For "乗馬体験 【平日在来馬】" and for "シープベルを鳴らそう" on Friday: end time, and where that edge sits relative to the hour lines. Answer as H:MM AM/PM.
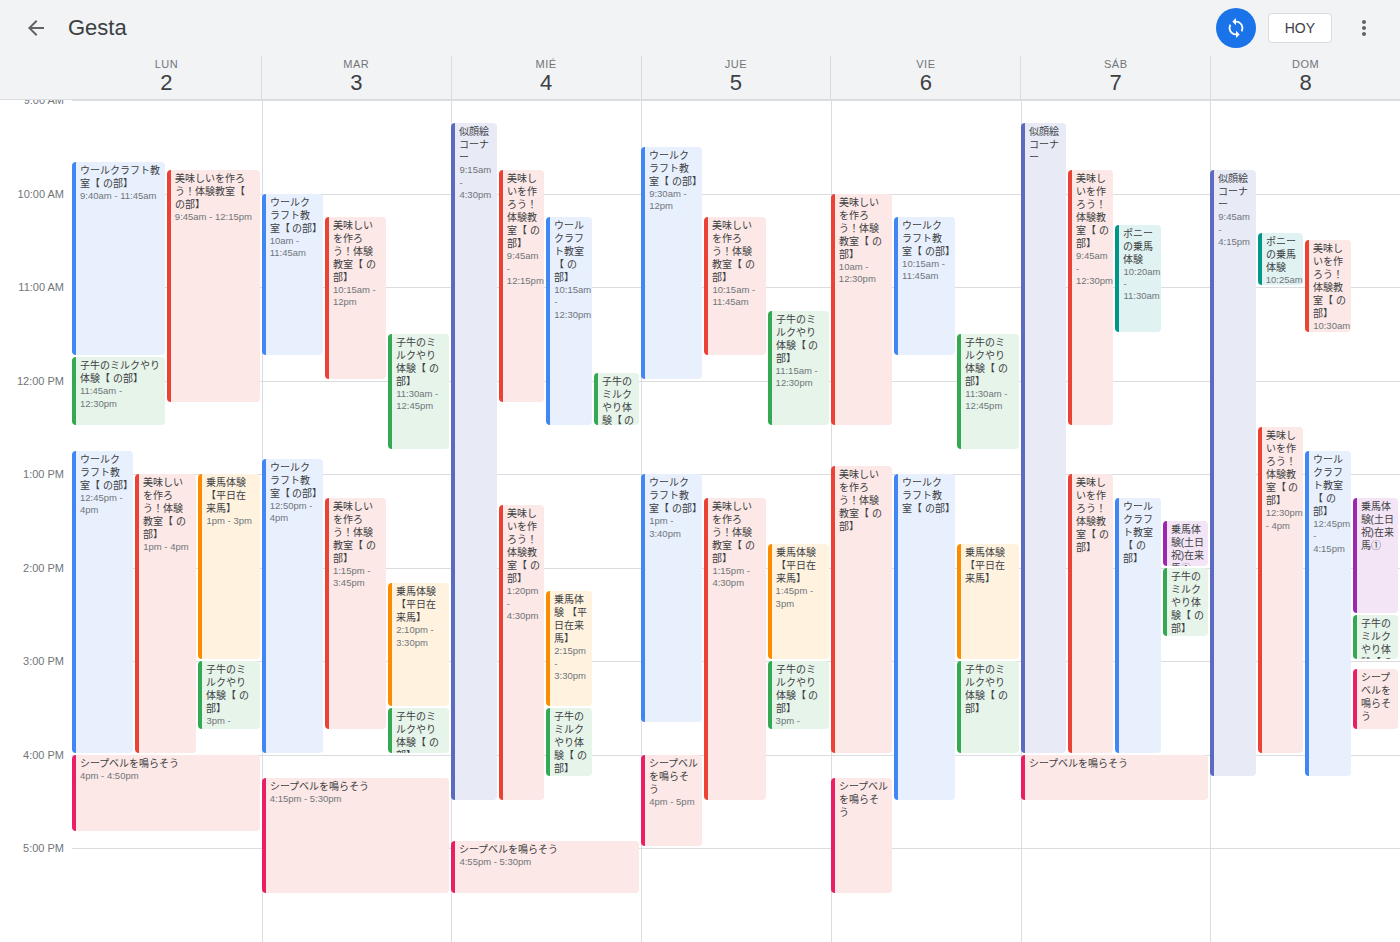
"乗馬体験 【平日在来馬】": 3:00 PM, exactly on the 3 PM line. "シープベルを鳴らそう": 5:30 PM, halfway between the 5 PM and 6 PM lines.